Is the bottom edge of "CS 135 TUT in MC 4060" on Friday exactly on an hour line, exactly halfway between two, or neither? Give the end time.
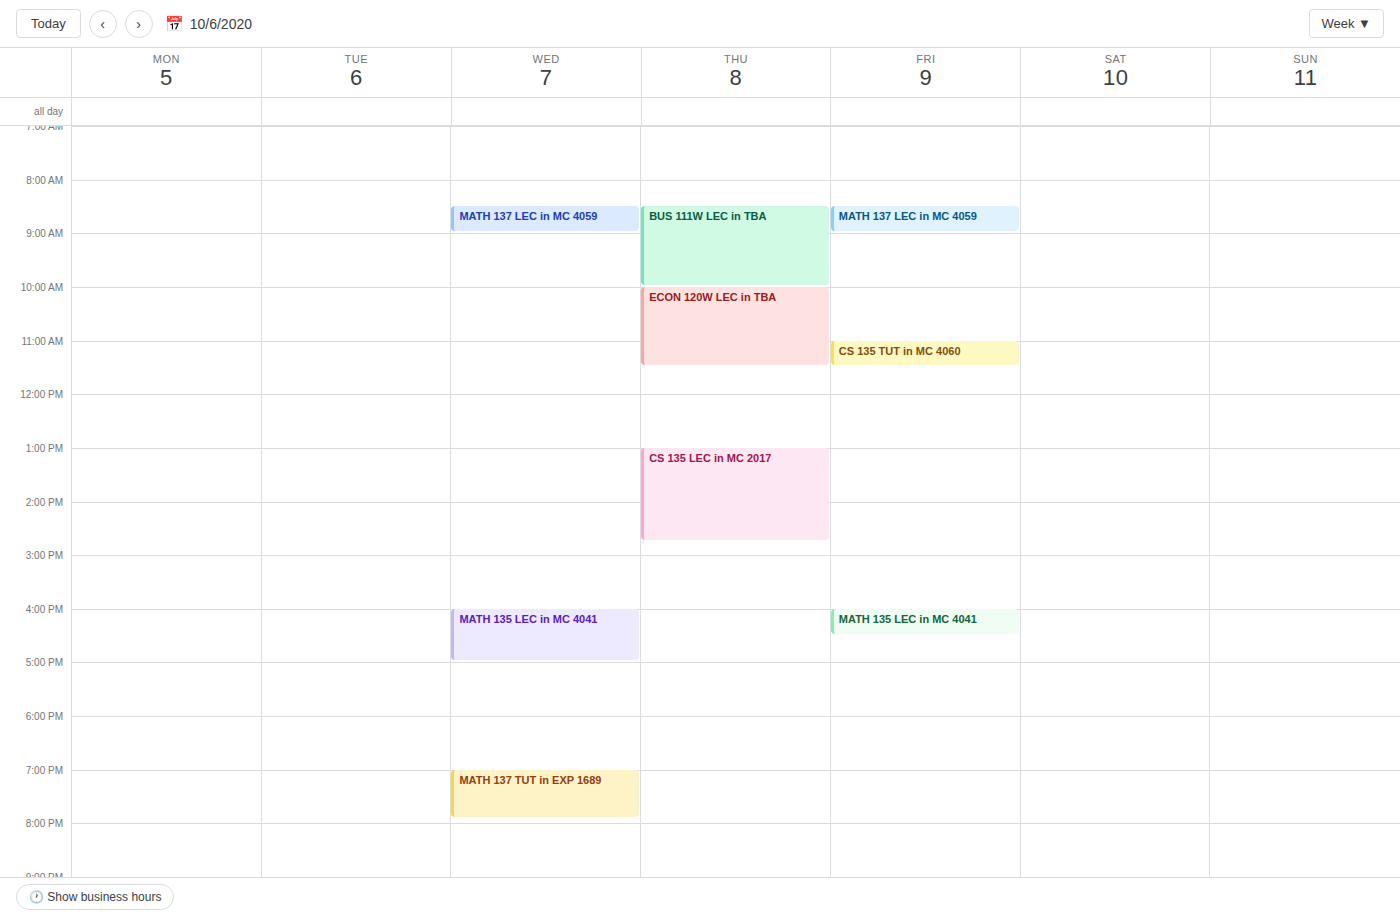
11:30 AM -- halfway between the 11 AM and 12 PM lines.